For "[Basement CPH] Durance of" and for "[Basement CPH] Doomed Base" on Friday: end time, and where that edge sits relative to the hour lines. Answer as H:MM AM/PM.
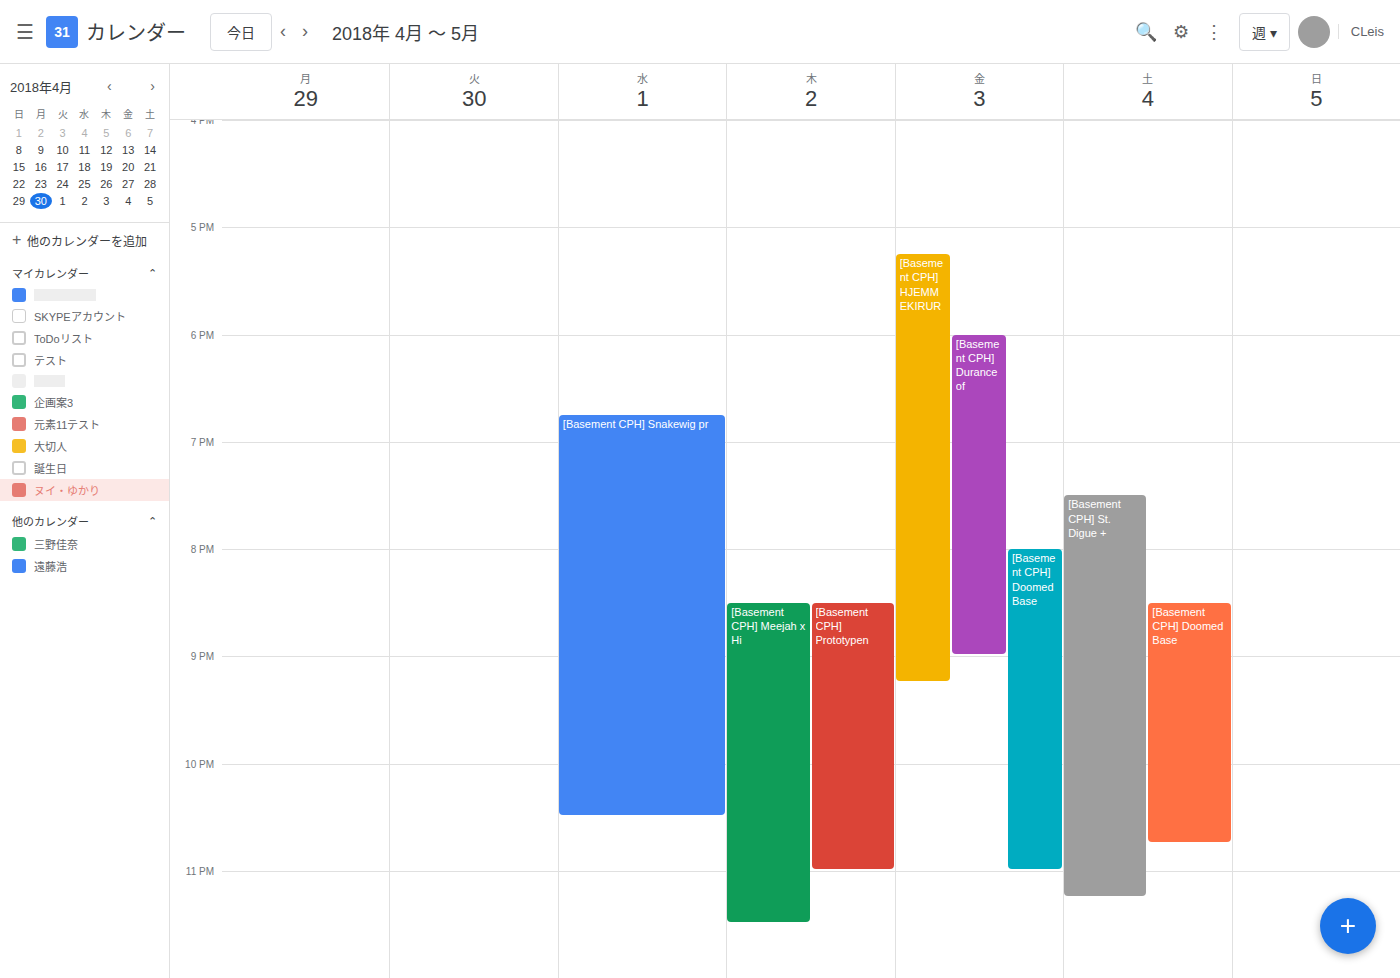
"[Basement CPH] Durance of": 9:00 PM, exactly on the 9 PM line. "[Basement CPH] Doomed Base": 11:00 PM, exactly on the 11 PM line.